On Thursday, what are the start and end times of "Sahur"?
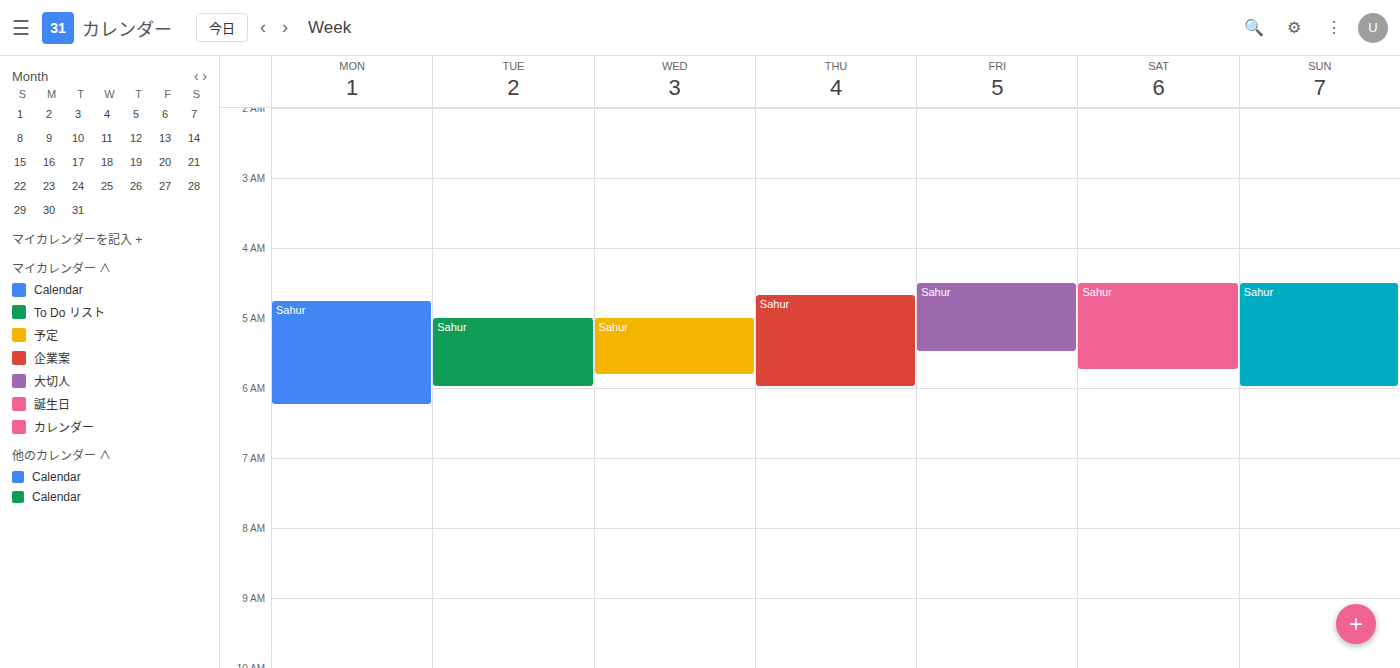
04:40 to 06:00